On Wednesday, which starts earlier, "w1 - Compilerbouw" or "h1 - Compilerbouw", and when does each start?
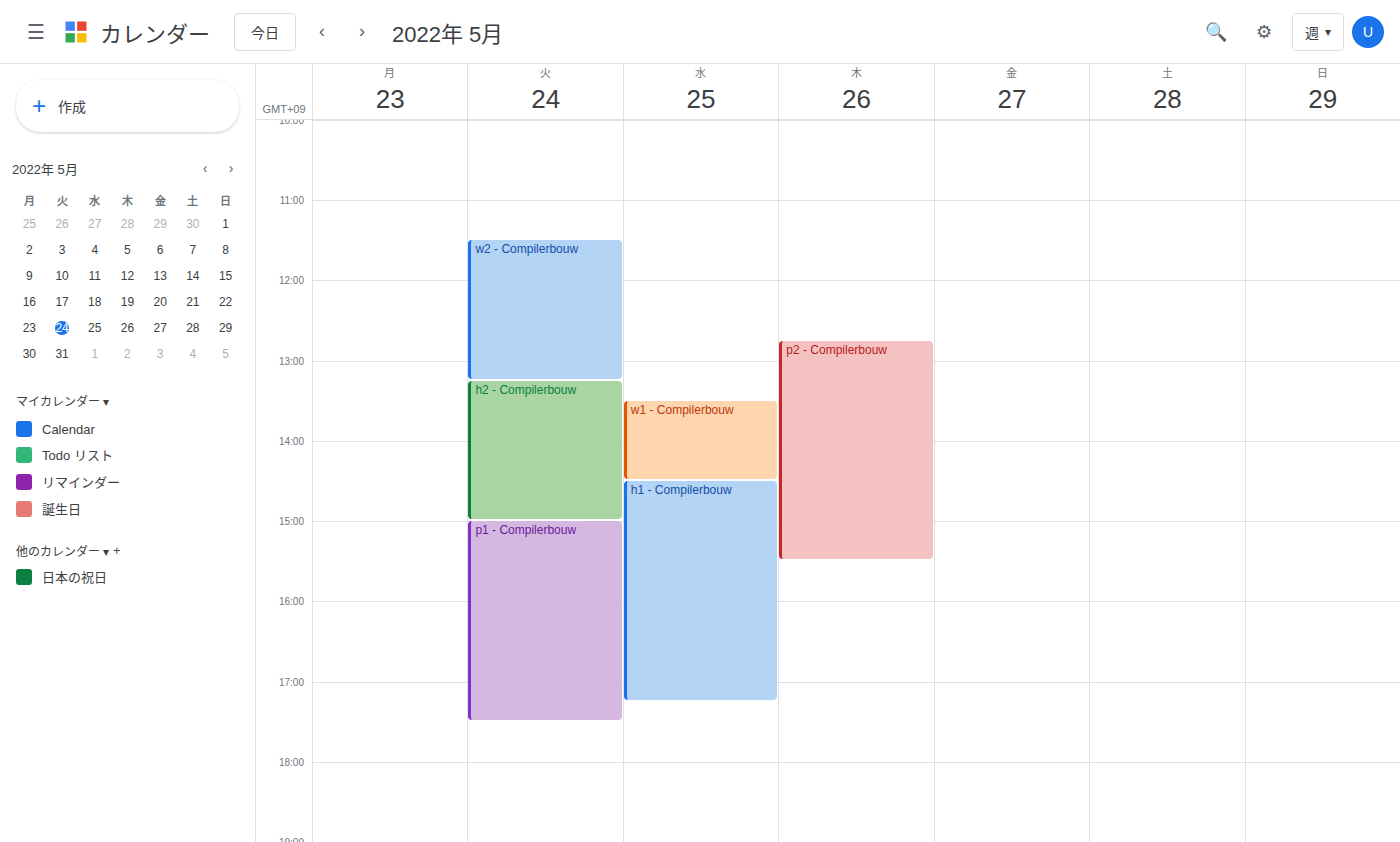
"w1 - Compilerbouw" 1:30 PM; "h1 - Compilerbouw" 2:30 PM.